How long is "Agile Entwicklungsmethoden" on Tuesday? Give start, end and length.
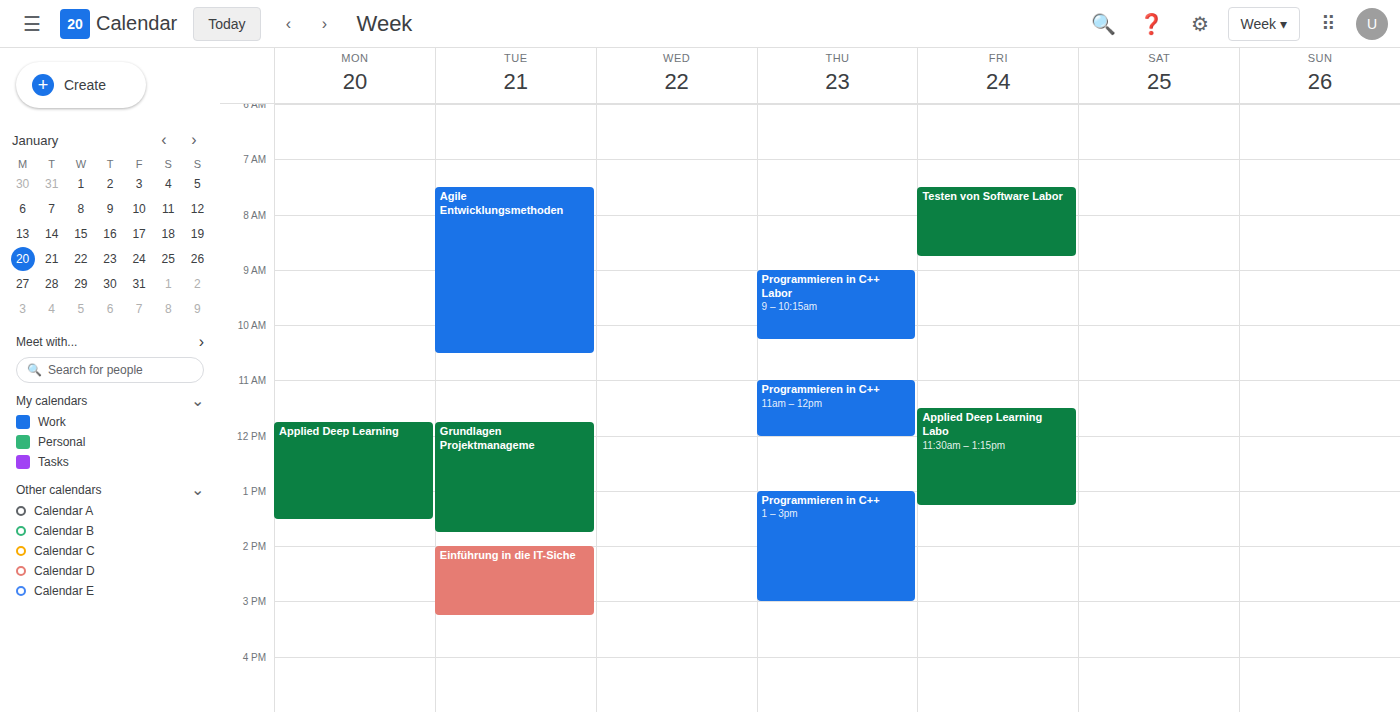
7:30 AM to 10:30 AM, 3 hours